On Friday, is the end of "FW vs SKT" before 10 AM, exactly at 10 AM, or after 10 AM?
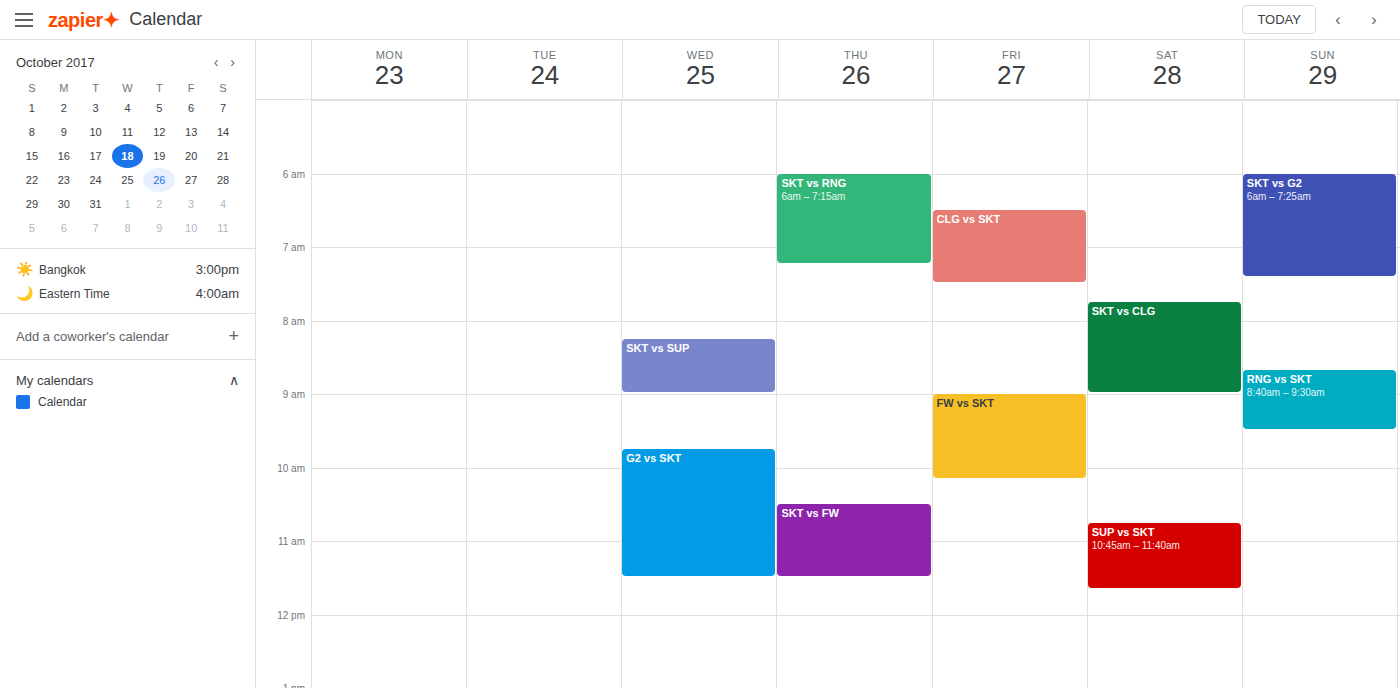
10:10 AM -- after 10 AM, 10 minutes below the 10 AM line.